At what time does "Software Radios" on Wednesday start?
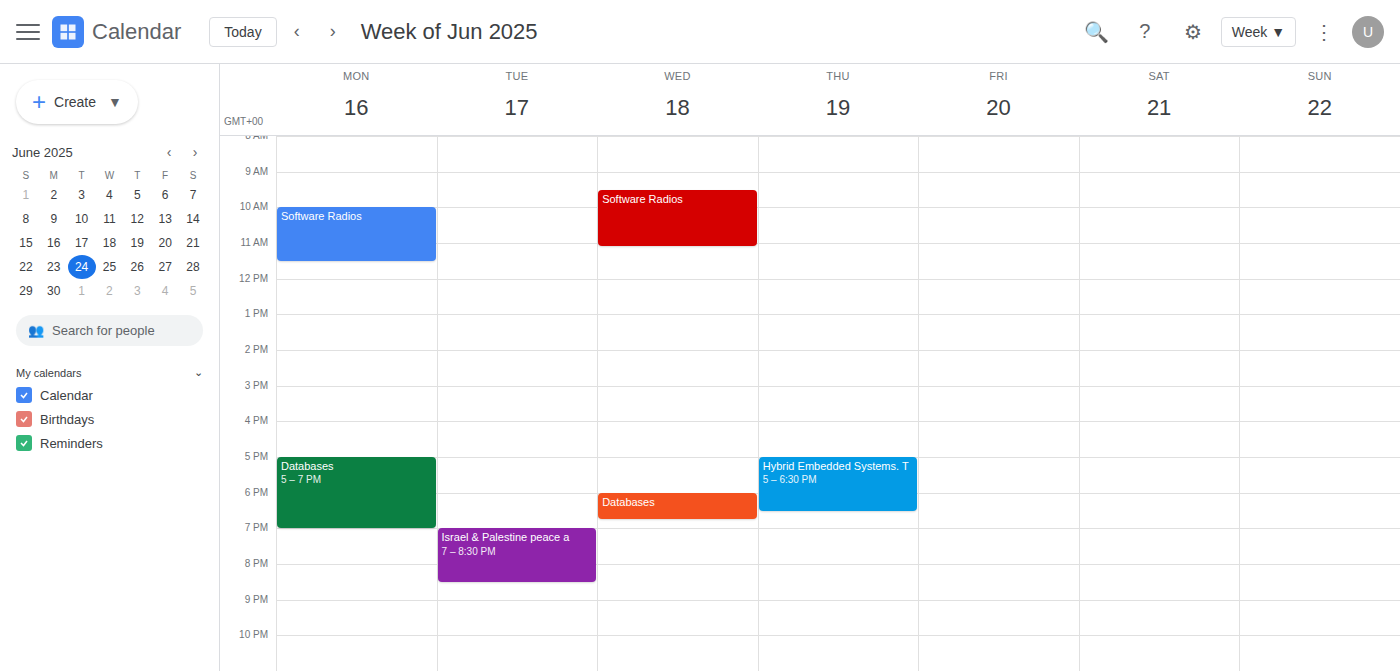
09:30